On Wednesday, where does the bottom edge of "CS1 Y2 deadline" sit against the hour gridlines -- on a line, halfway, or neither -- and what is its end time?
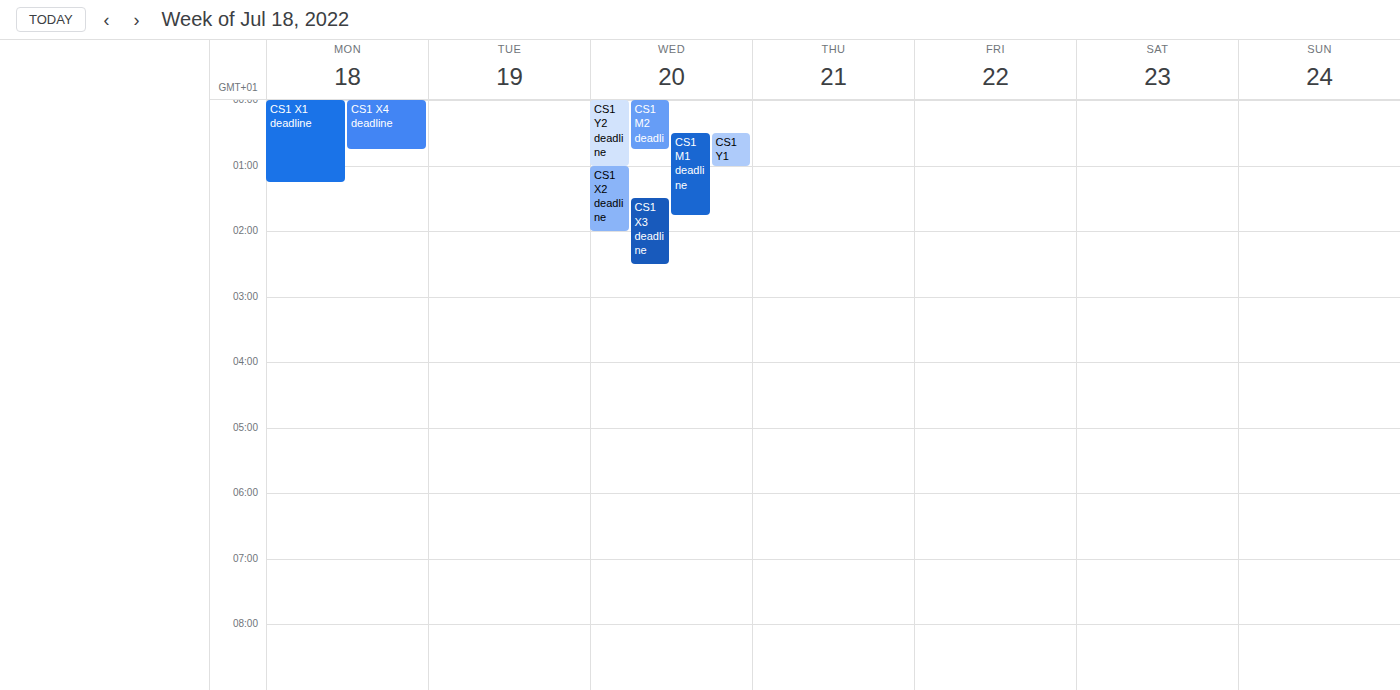
1:00 AM -- exactly on the 1 AM line.